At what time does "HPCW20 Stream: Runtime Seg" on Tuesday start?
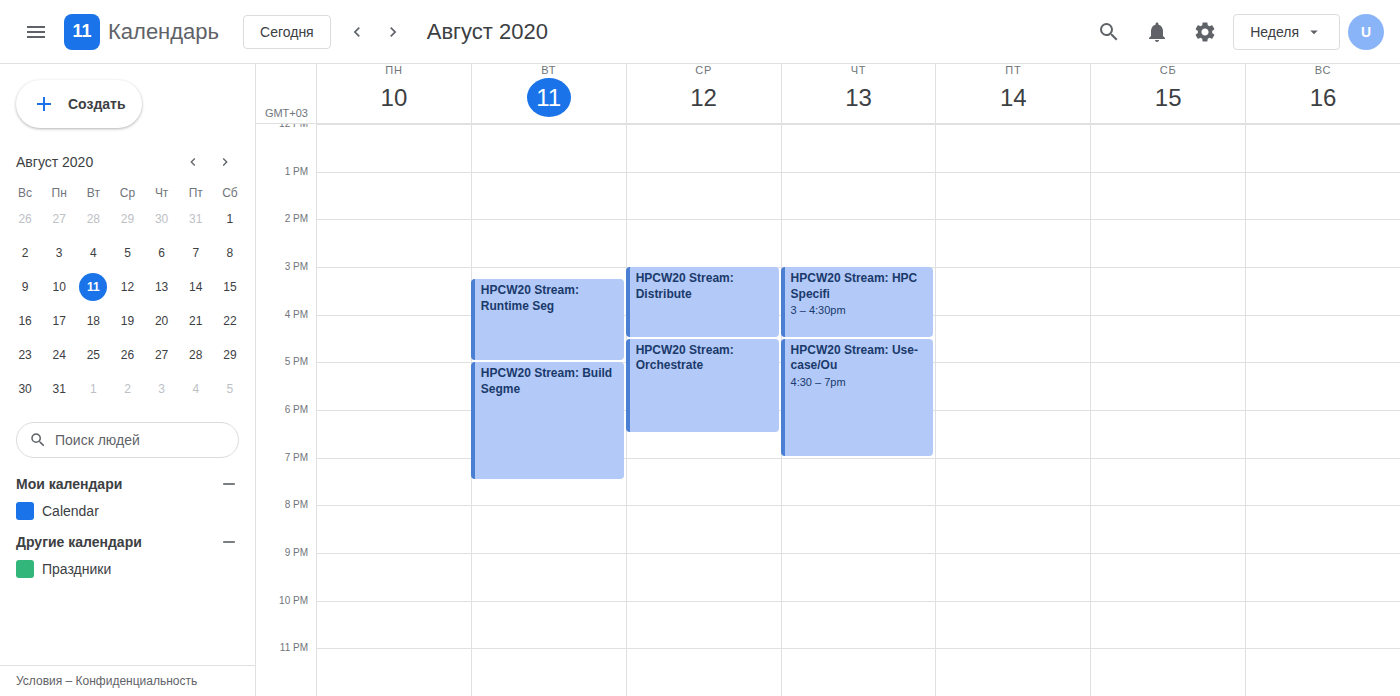
3:15 PM